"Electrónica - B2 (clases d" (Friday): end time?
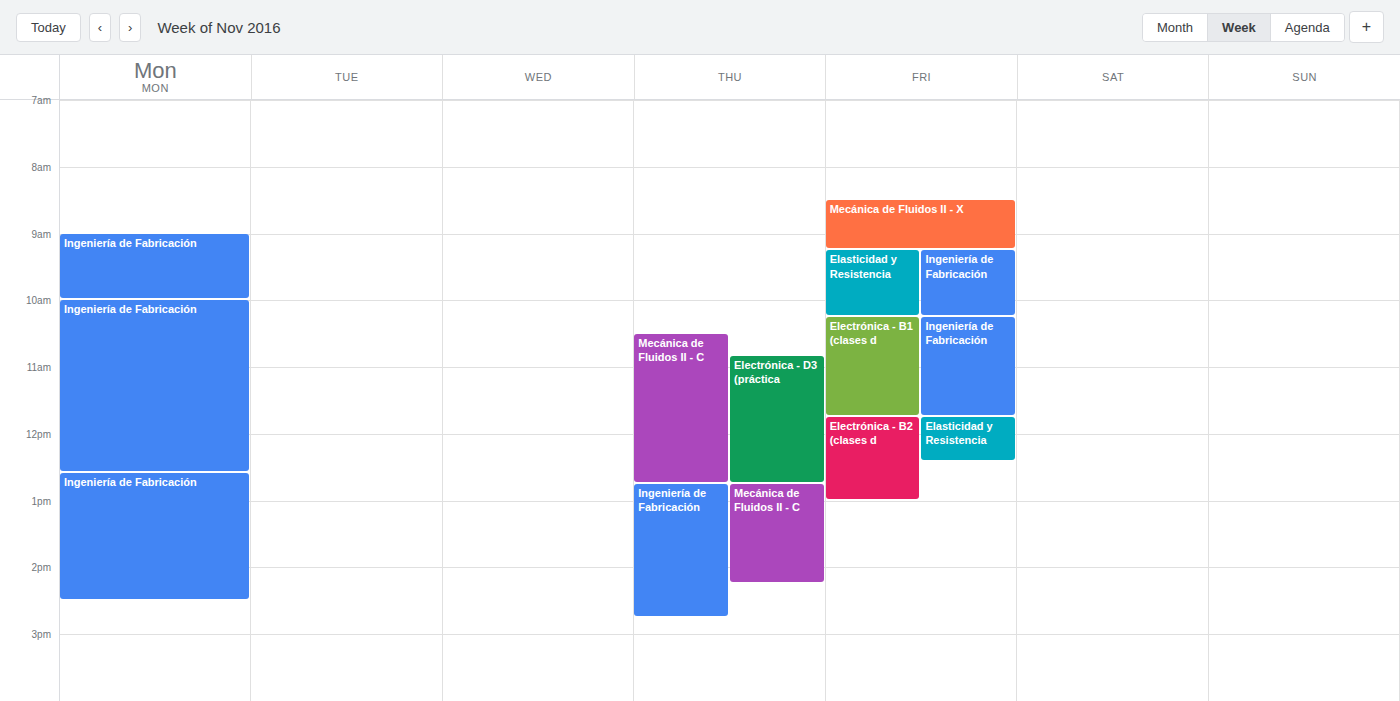
1:00 PM